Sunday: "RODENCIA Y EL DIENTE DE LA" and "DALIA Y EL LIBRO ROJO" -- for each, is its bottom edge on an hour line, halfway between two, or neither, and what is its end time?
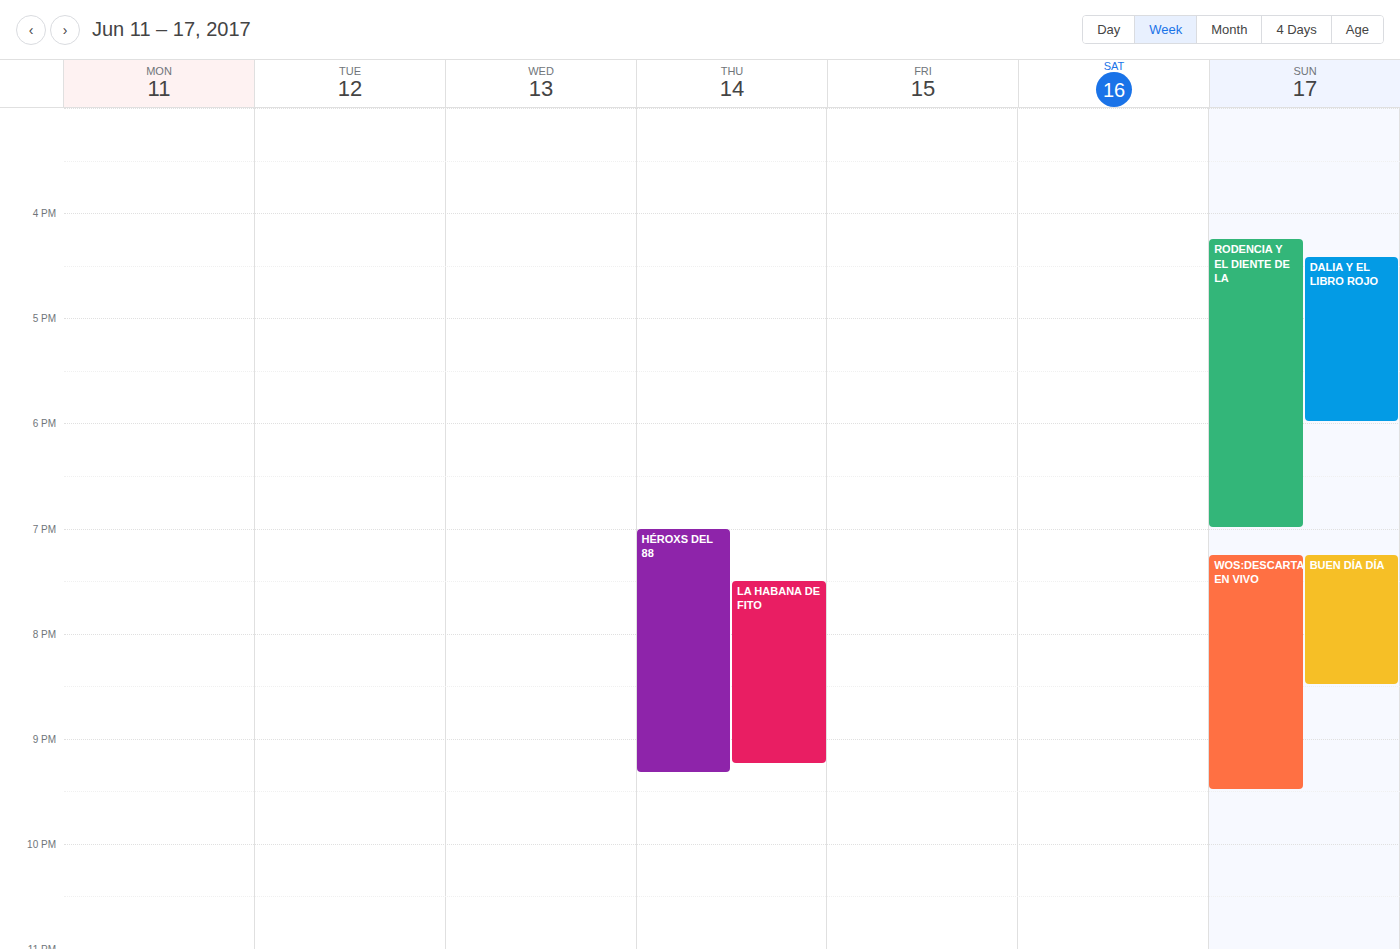
"RODENCIA Y EL DIENTE DE LA": 7:00 PM, exactly on the 7 PM line. "DALIA Y EL LIBRO ROJO": 6:00 PM, exactly on the 6 PM line.